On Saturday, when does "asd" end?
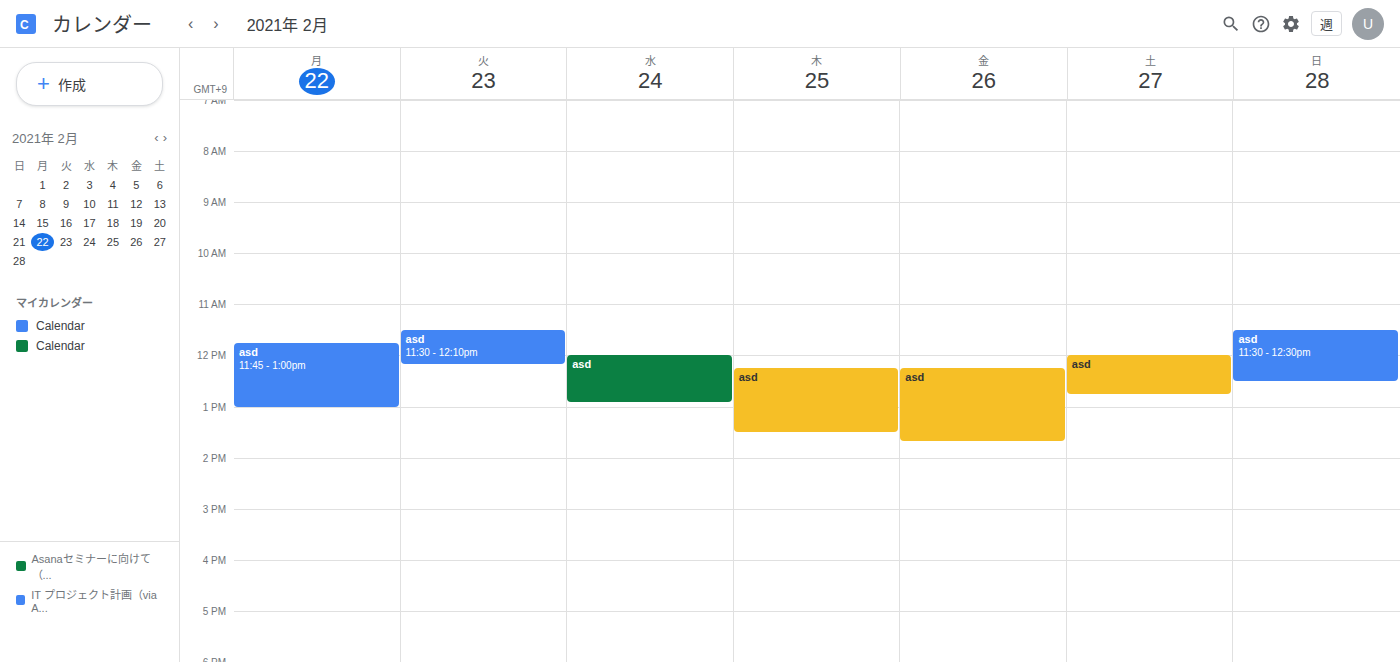
12:45 PM